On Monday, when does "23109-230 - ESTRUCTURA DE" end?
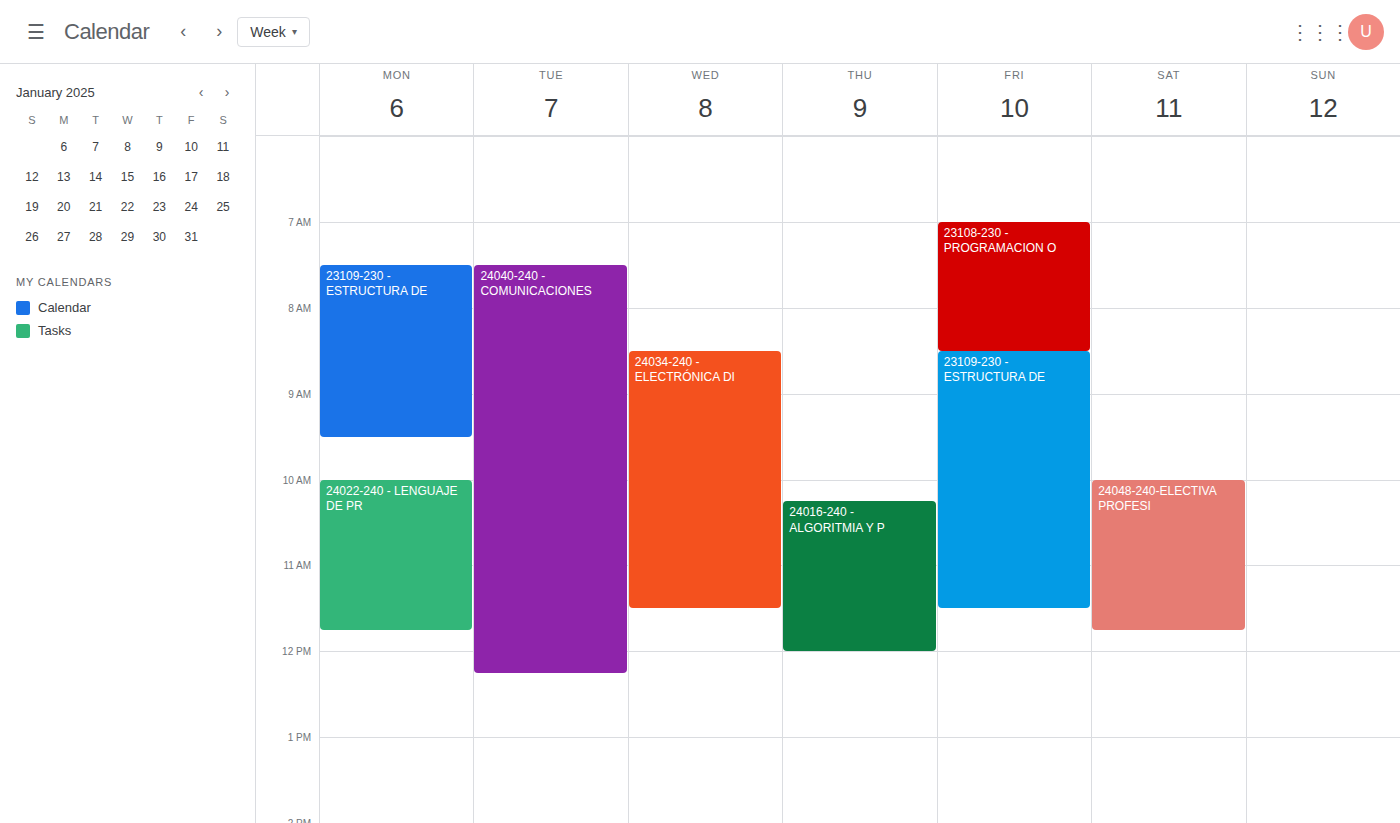
09:30